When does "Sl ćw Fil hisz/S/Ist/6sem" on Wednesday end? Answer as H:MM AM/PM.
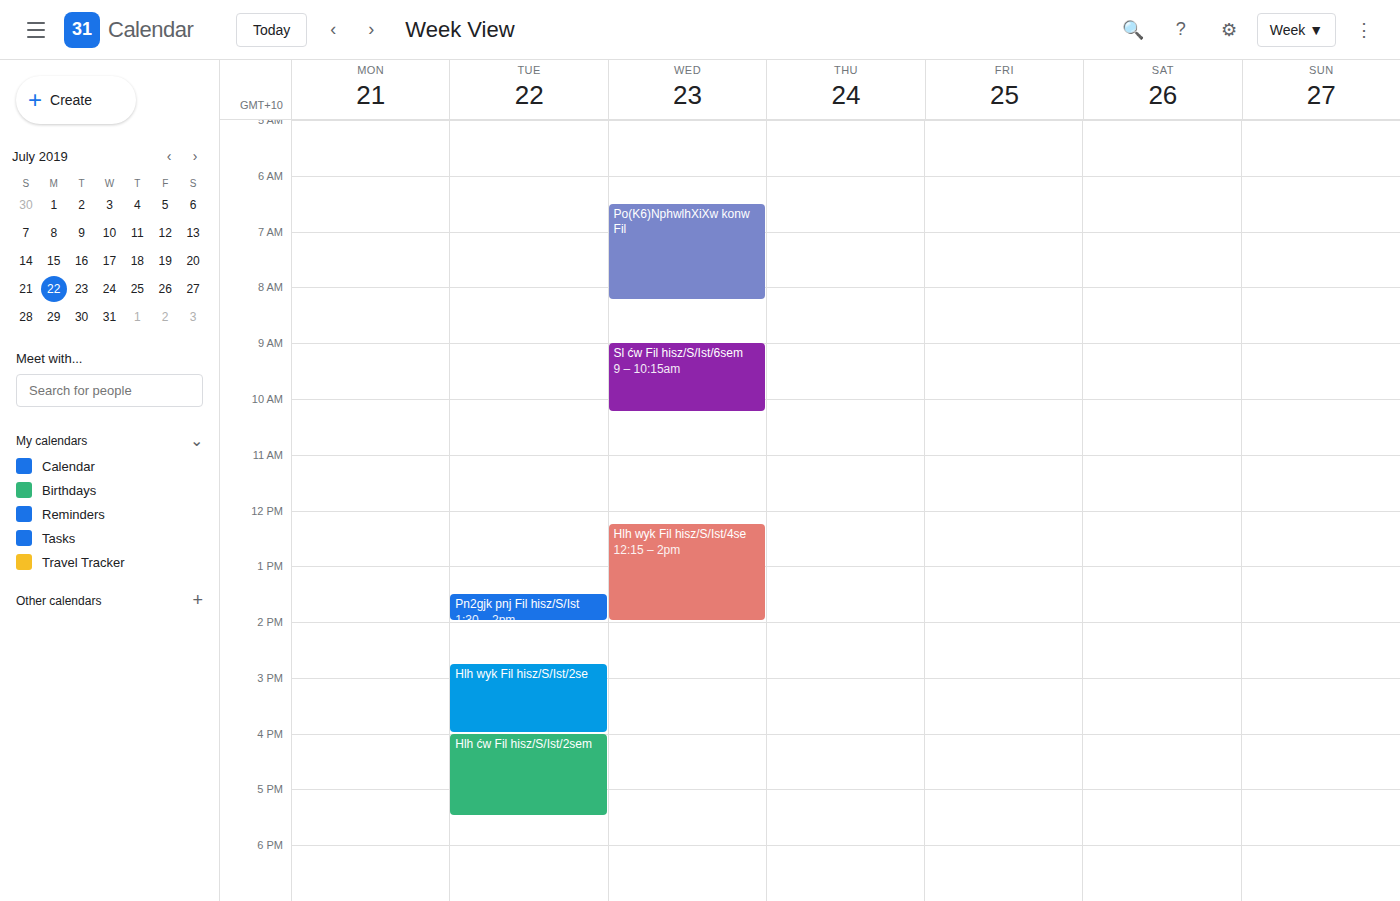
10:15 AM